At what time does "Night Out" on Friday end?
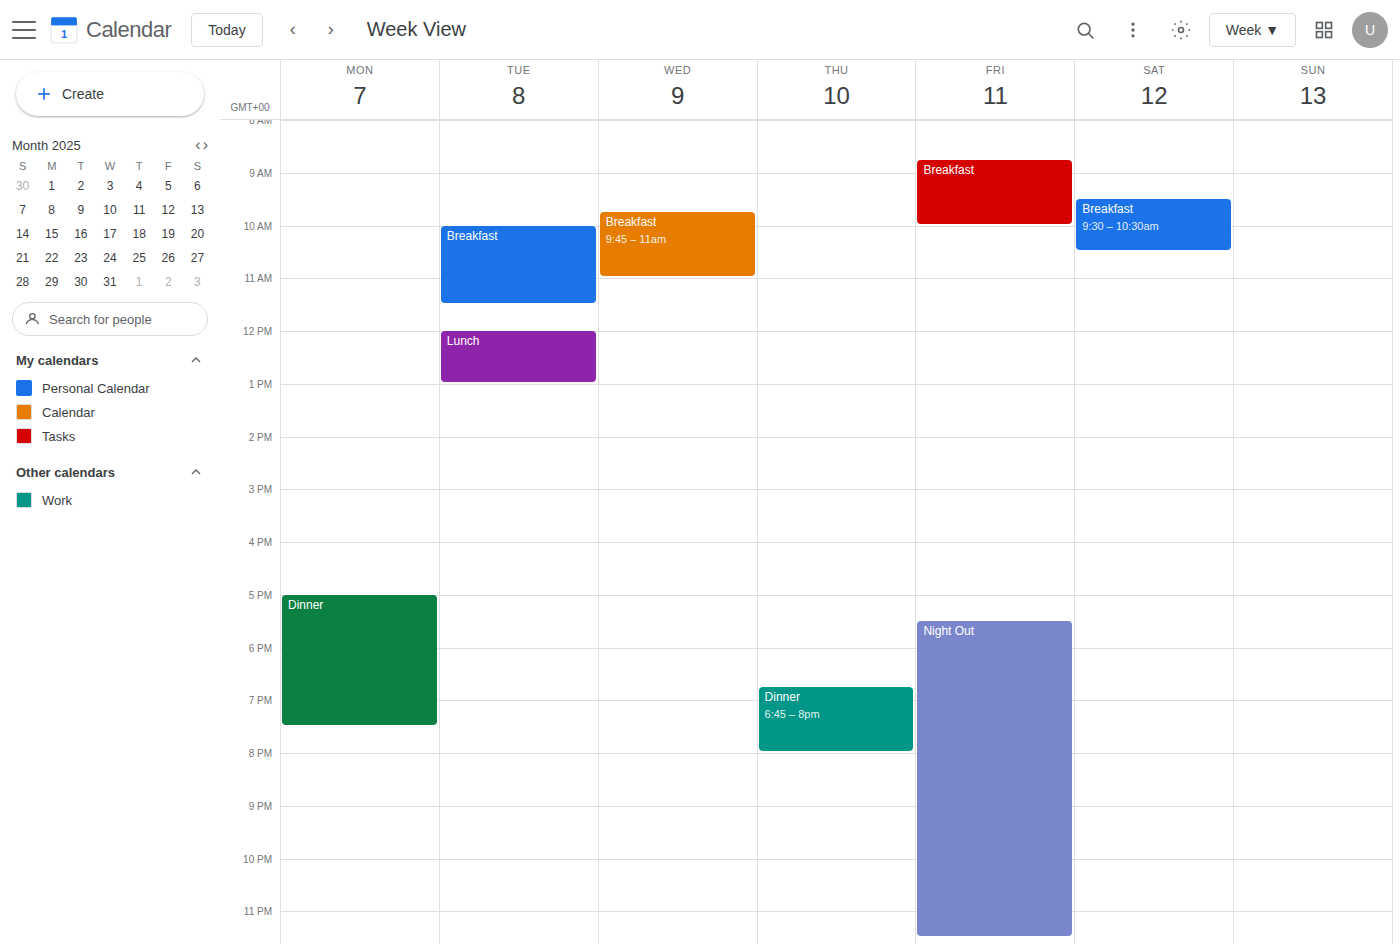
11:30 PM